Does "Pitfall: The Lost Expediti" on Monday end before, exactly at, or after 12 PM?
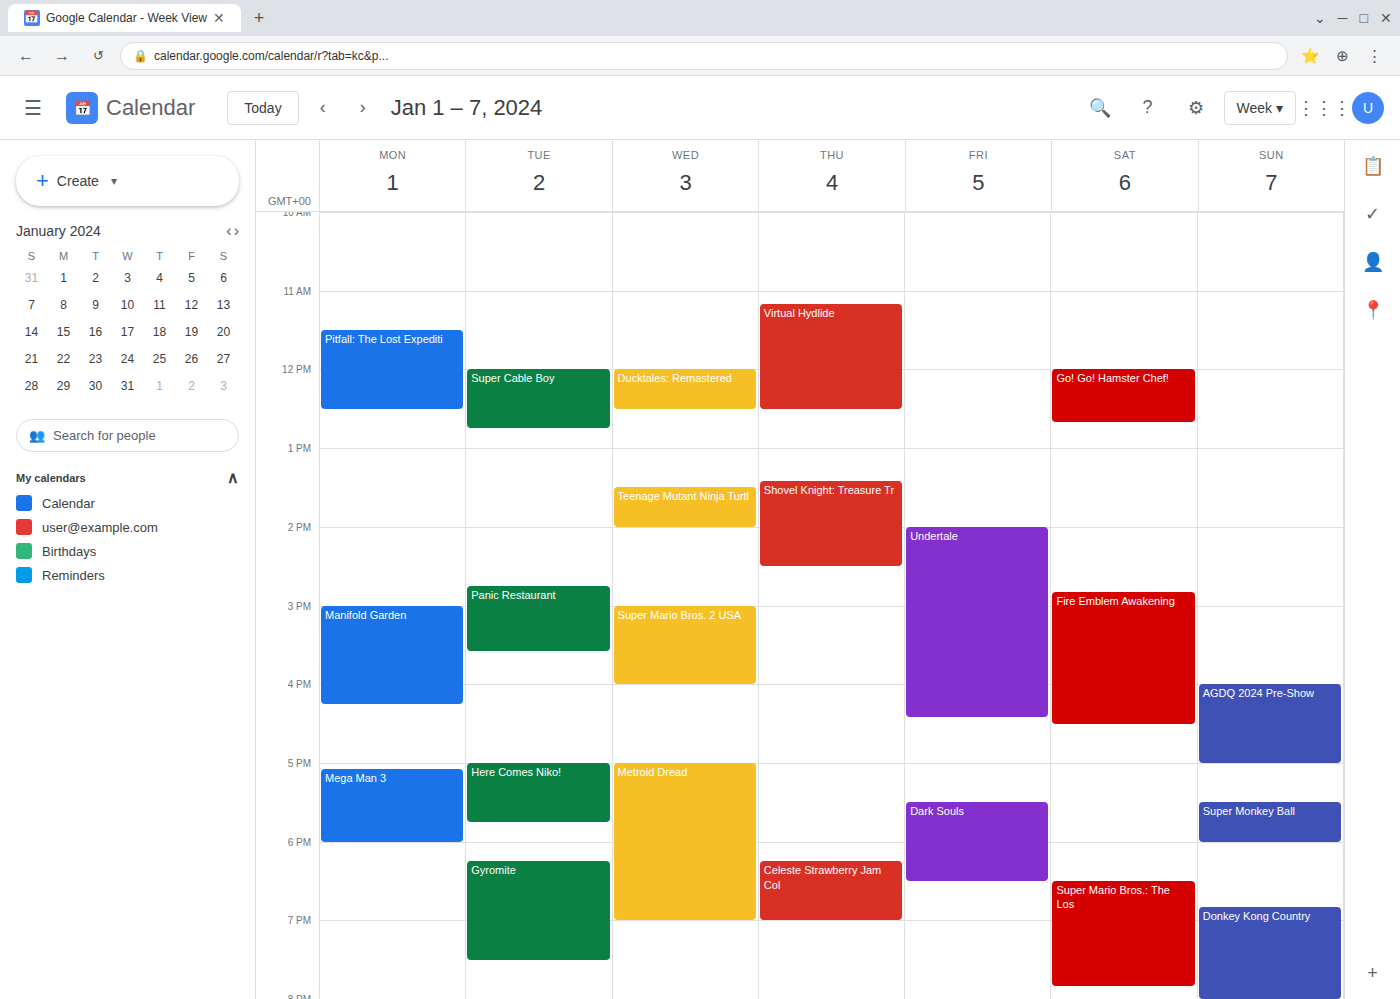
12:30 PM -- after 12 PM, 30 minutes below the 12 PM line.